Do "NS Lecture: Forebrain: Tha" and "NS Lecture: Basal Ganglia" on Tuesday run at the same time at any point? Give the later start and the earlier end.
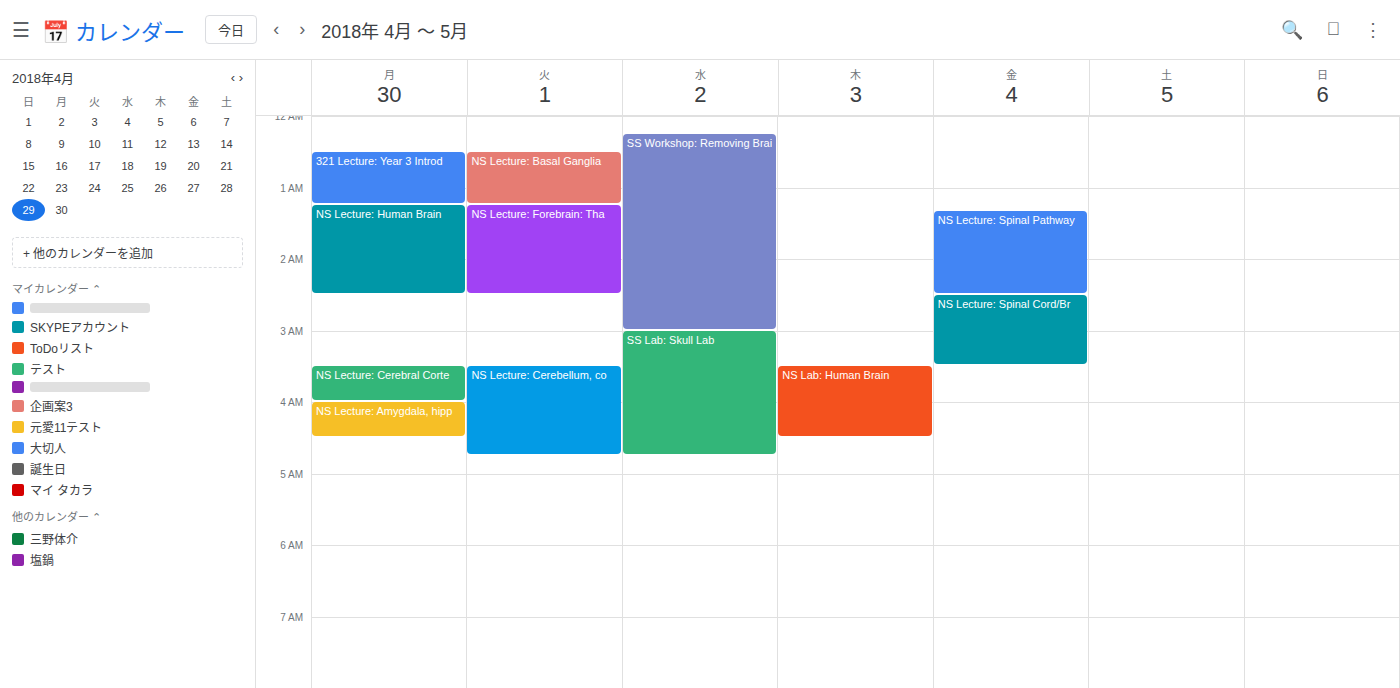
"NS Lecture: Basal Ganglia" ends at 01:15, exactly when "NS Lecture: Forebrain: Tha" starts -- they touch but do not overlap.